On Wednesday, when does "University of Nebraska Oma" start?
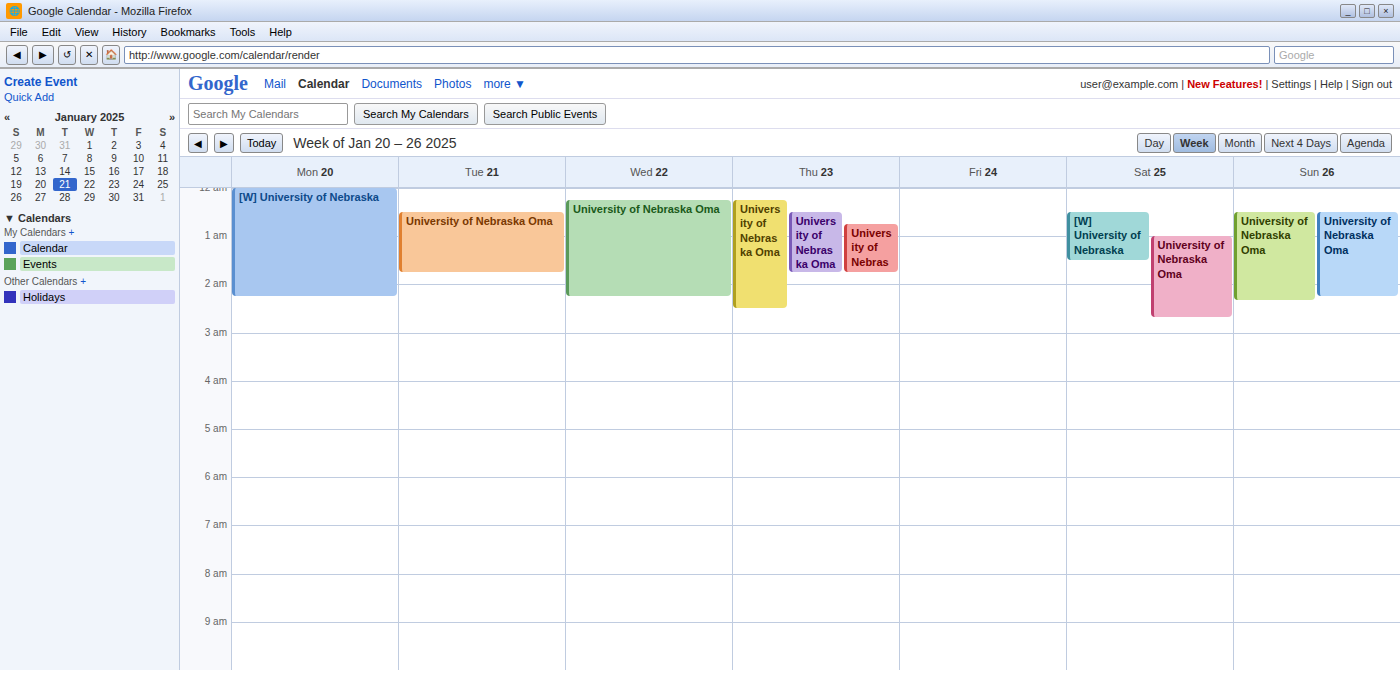
12:15 AM